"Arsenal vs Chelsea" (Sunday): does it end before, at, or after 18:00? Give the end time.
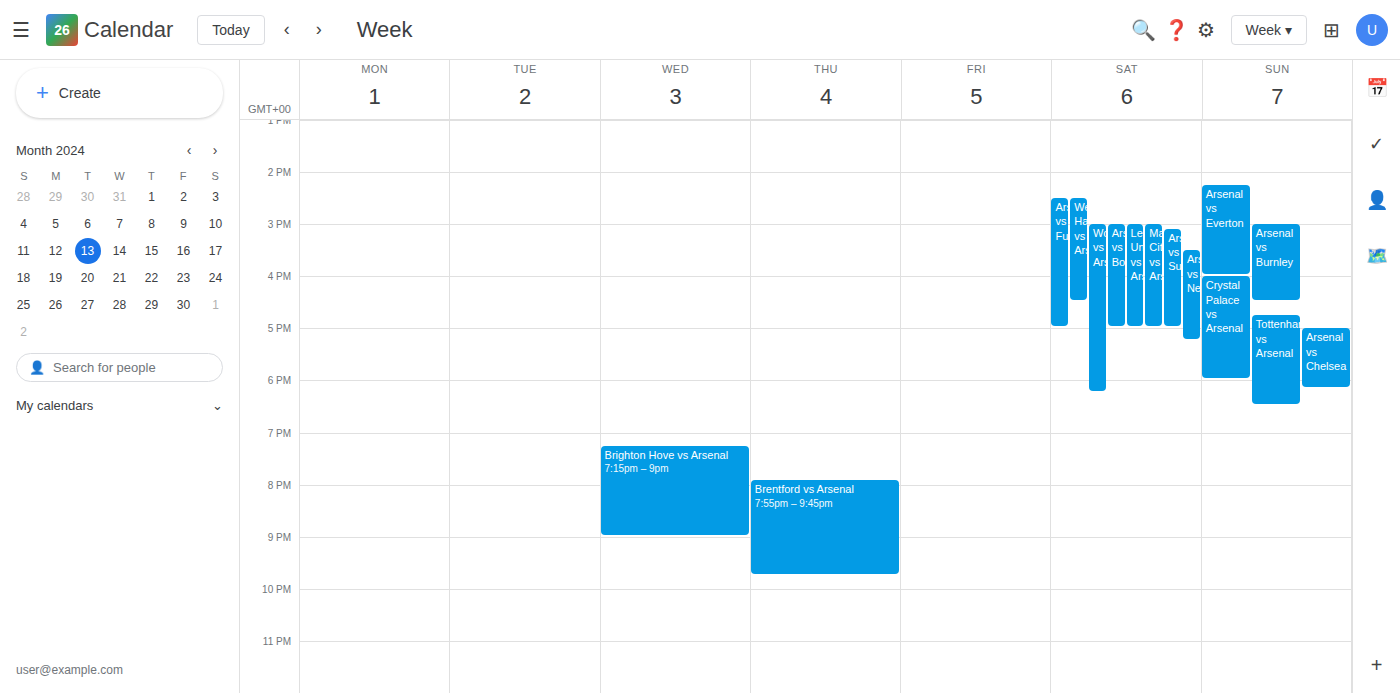
18:10 -- after 18:00, 10 minutes below the 18:00 line.